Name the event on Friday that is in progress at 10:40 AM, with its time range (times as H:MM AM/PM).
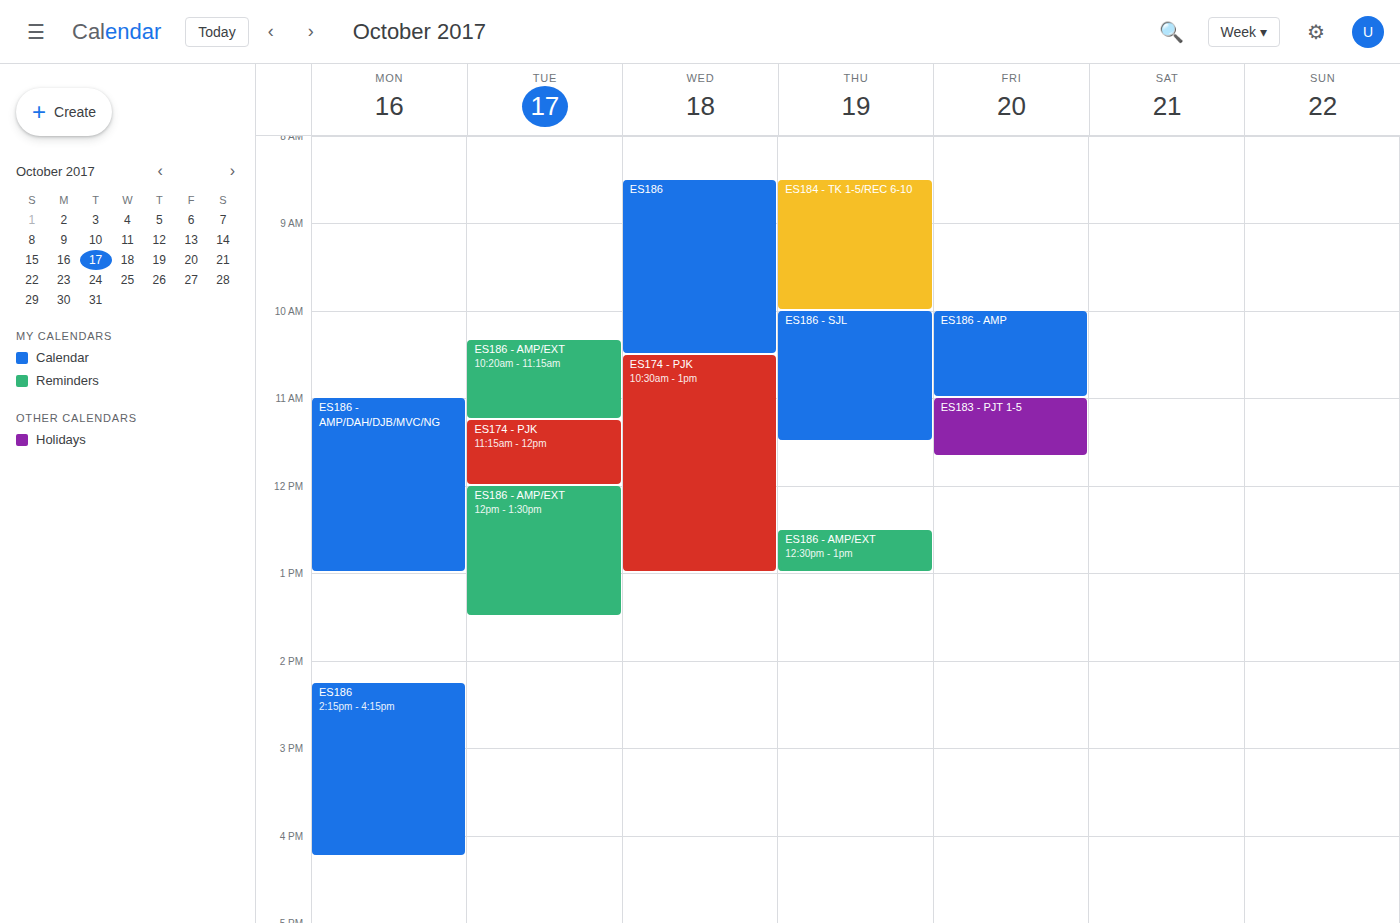
"ES186 - AMP", 10:00 AM to 11:00 AM